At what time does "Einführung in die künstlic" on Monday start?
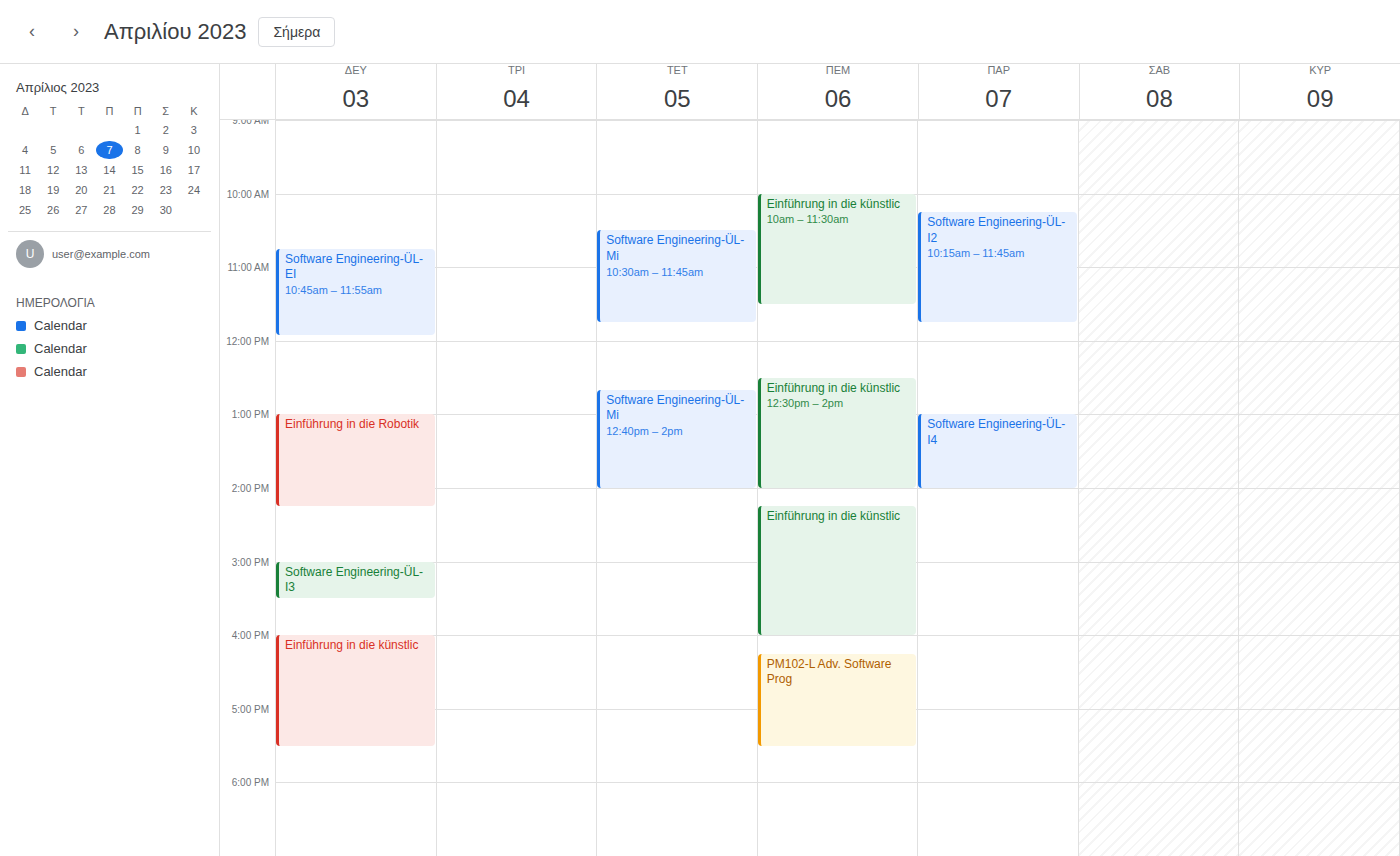
4:00 PM